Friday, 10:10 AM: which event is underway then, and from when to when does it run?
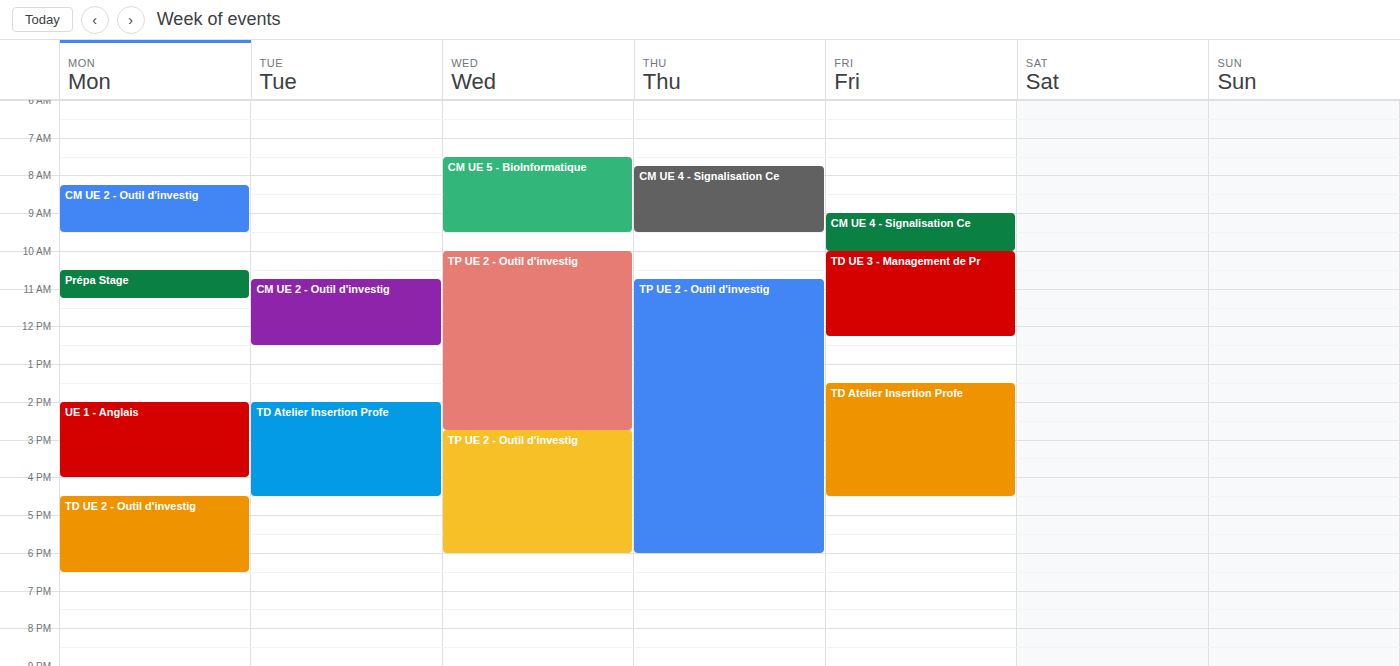
"TD UE 3 - Management de Pr", 10:00 AM to 12:15 PM